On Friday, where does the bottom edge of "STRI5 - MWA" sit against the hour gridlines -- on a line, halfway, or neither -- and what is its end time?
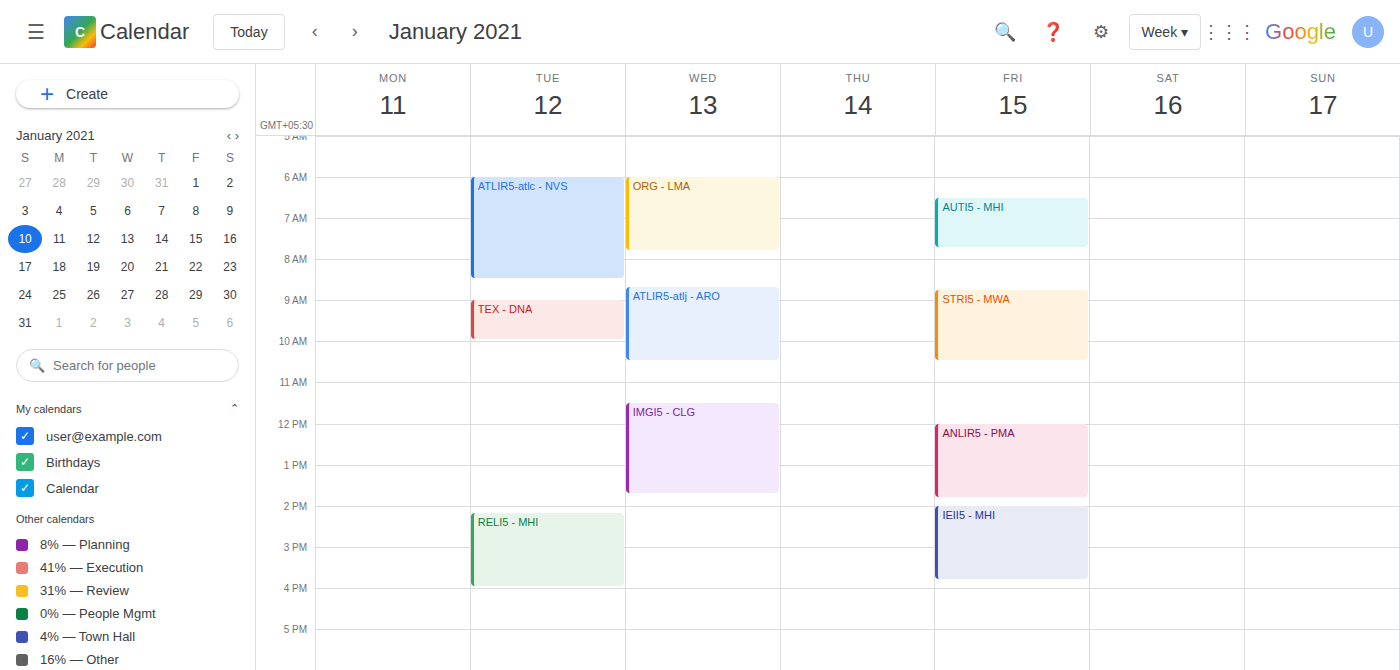
10:30 AM -- halfway between the 10 AM and 11 AM lines.